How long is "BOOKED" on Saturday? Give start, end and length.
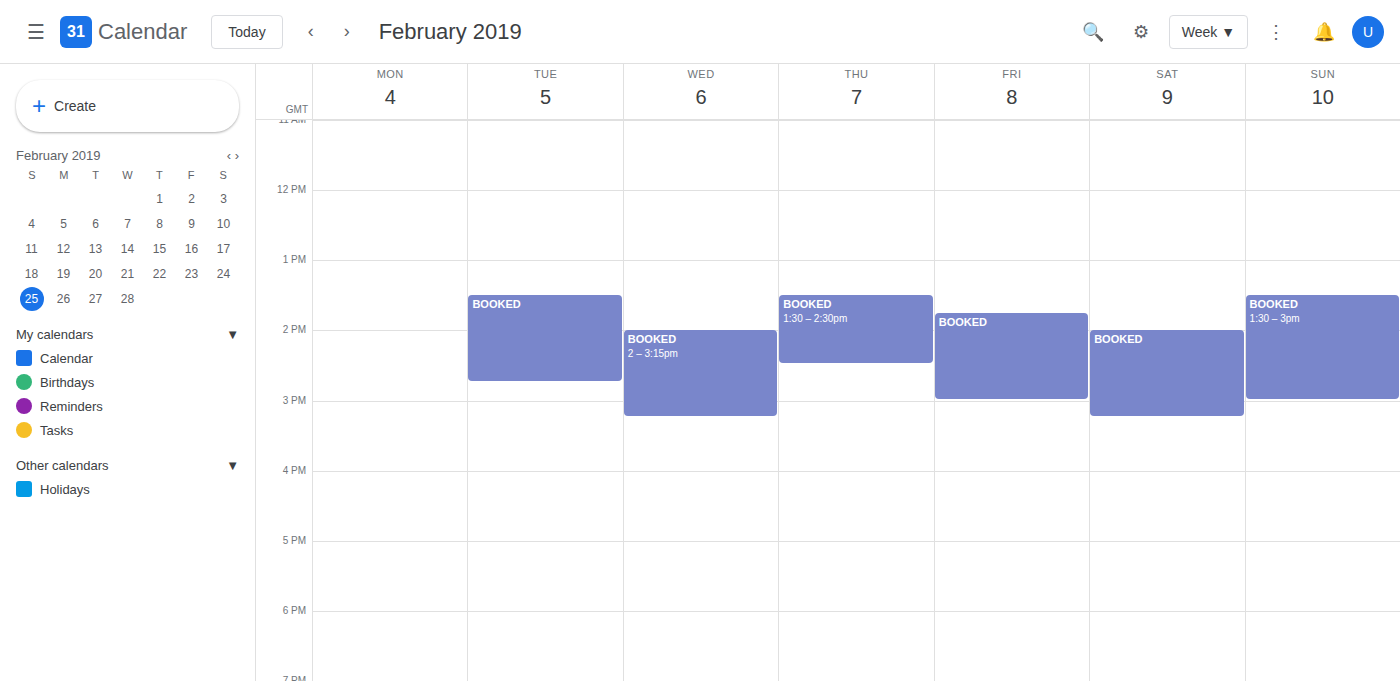
14:00 to 15:15, 1 hour 15 minutes